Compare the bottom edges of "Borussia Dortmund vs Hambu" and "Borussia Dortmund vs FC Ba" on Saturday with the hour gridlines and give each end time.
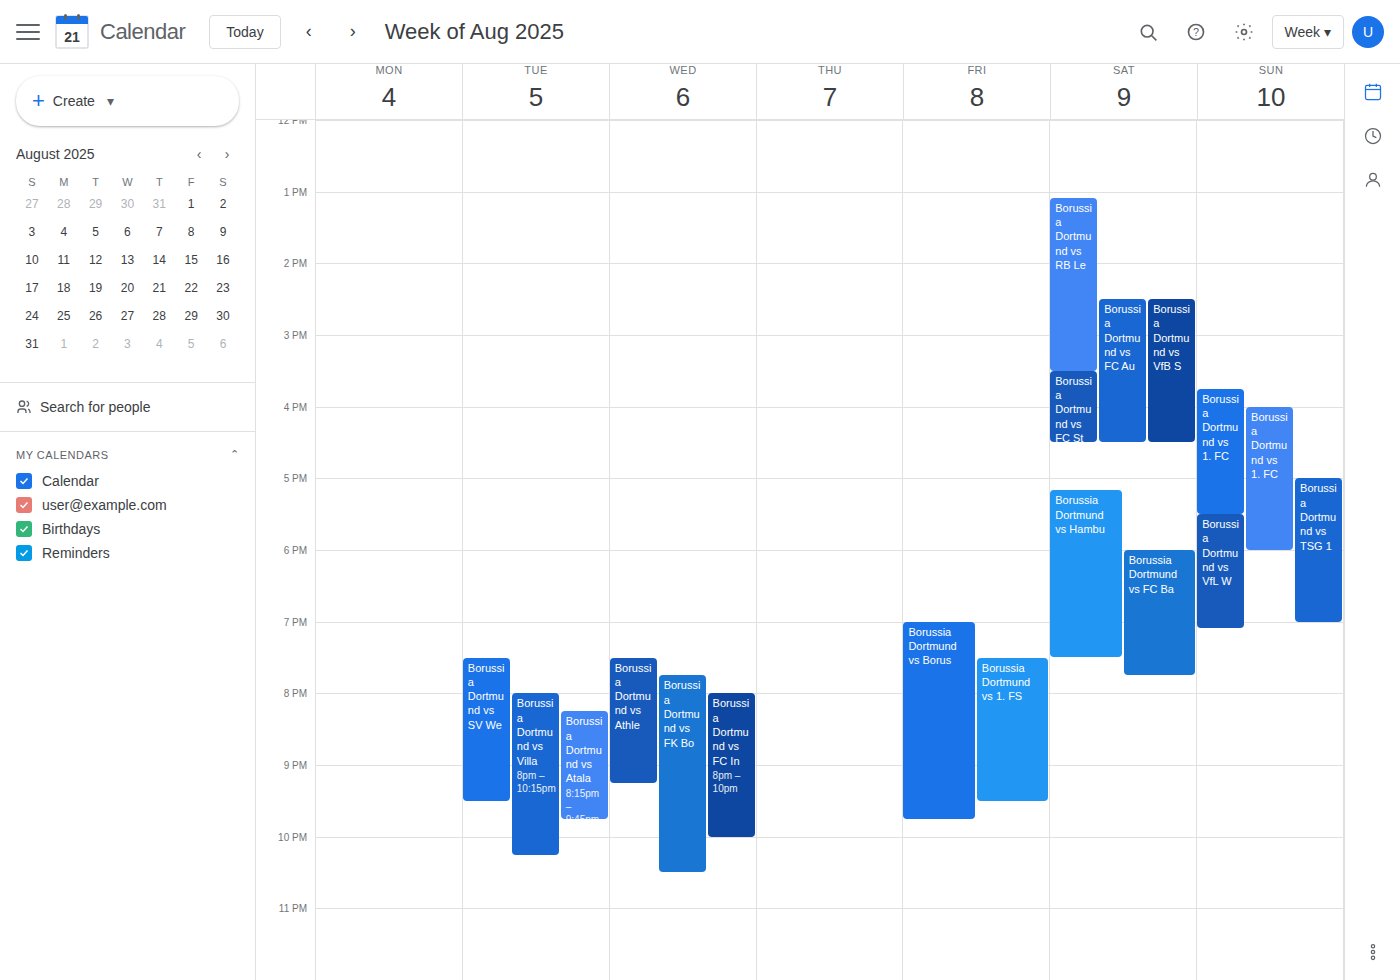
"Borussia Dortmund vs Hambu": 19:30, halfway between the 19:00 and 20:00 lines. "Borussia Dortmund vs FC Ba": 19:45, neither: three quarters of the way from the 19:00 line to the 20:00 line.